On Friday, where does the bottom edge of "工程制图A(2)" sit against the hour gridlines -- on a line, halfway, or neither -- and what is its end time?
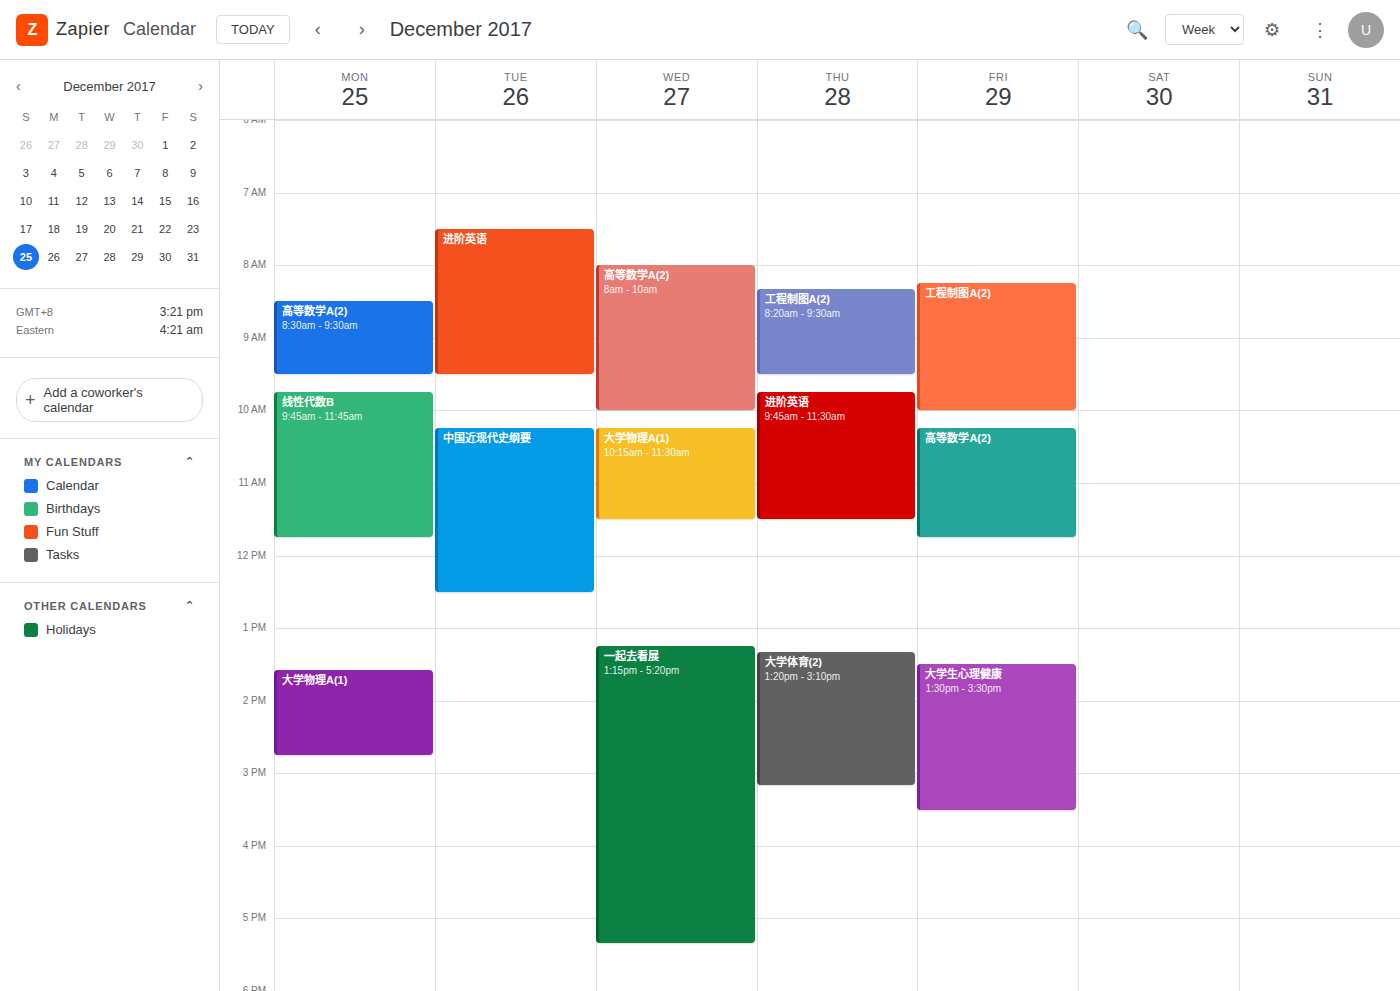
10:00 AM -- exactly on the 10 AM line.